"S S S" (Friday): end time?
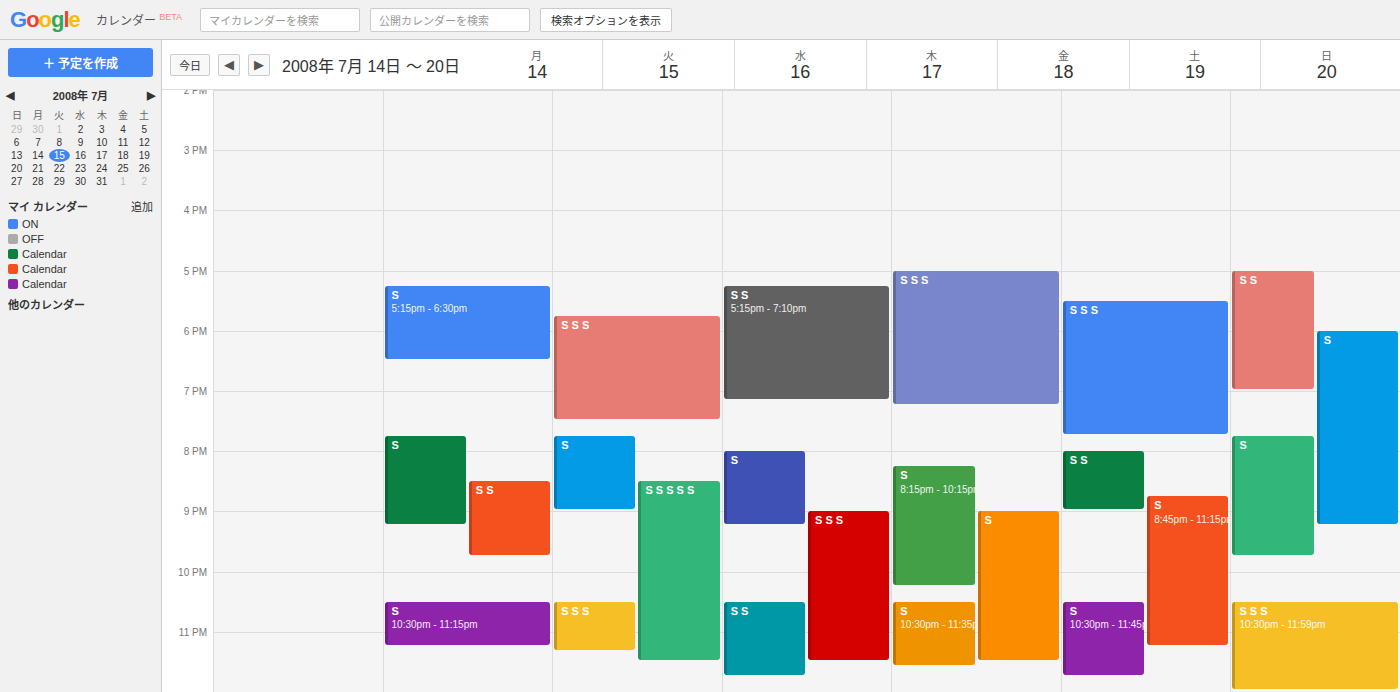
7:15 PM